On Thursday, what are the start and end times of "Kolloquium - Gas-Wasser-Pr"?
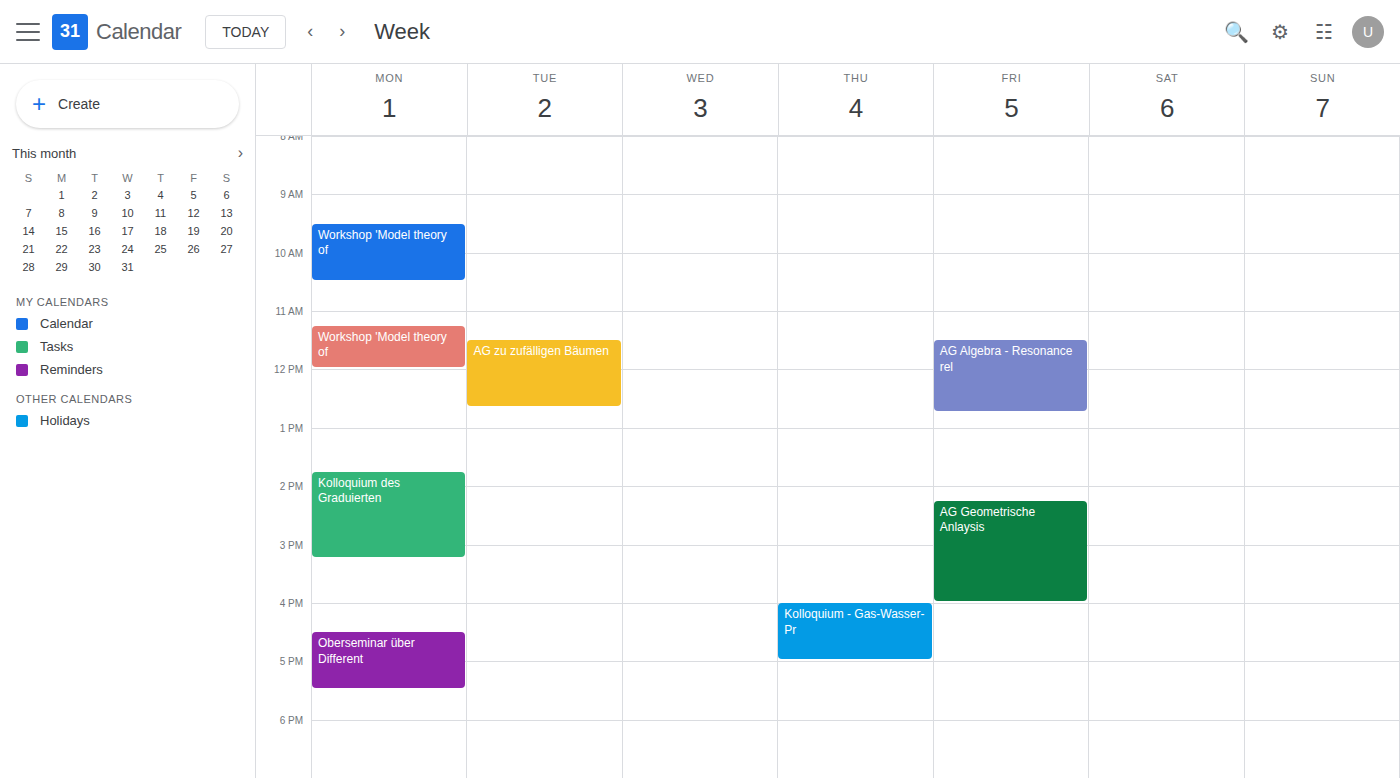
4:00 PM to 5:00 PM